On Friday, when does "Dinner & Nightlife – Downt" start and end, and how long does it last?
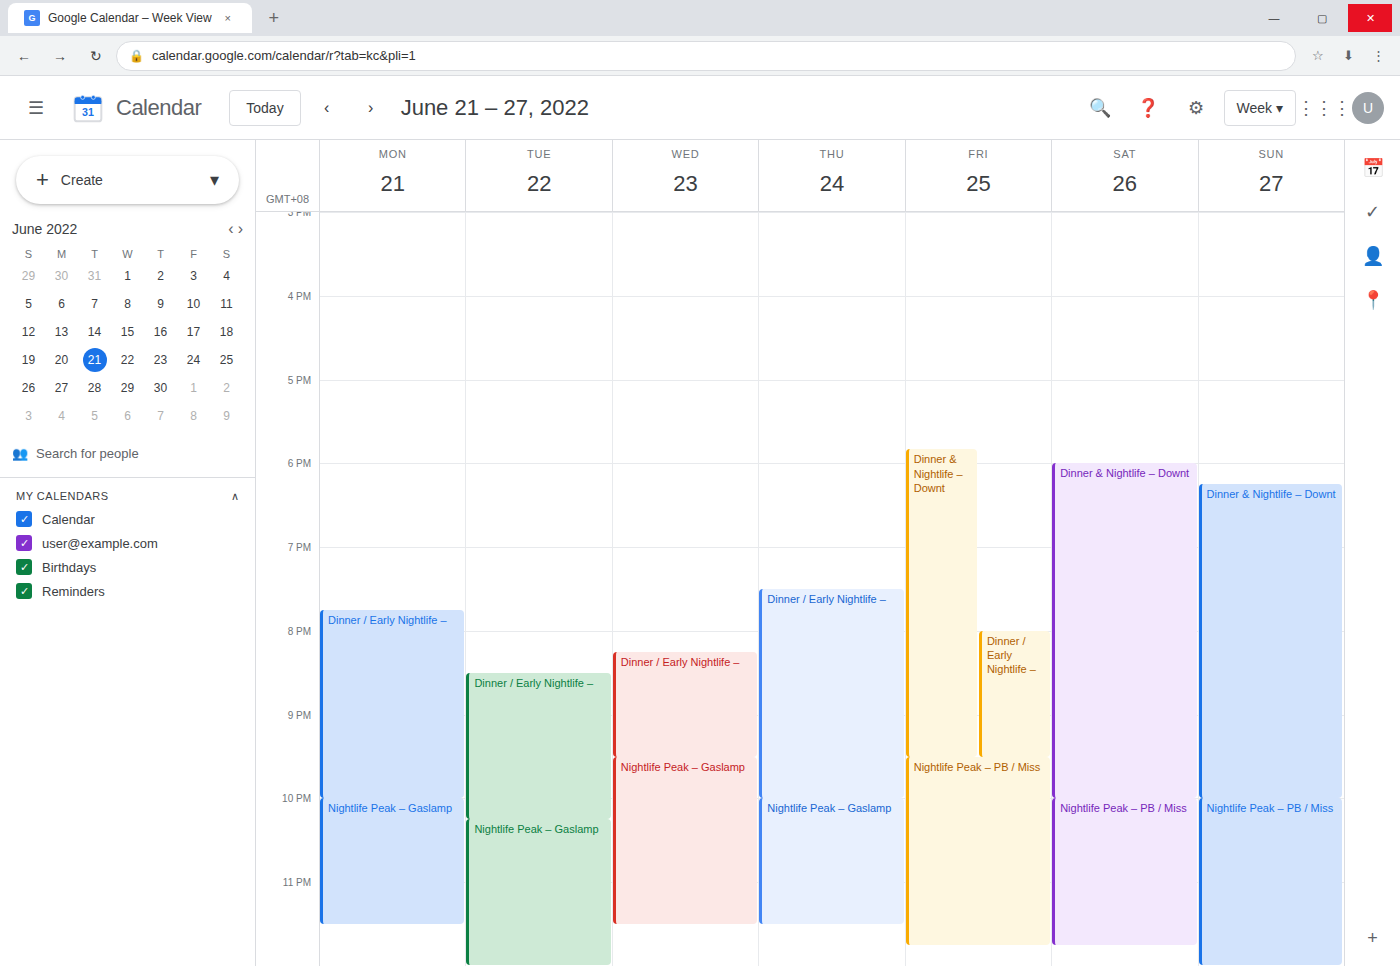
17:50 to 21:30, 3 hours 40 minutes